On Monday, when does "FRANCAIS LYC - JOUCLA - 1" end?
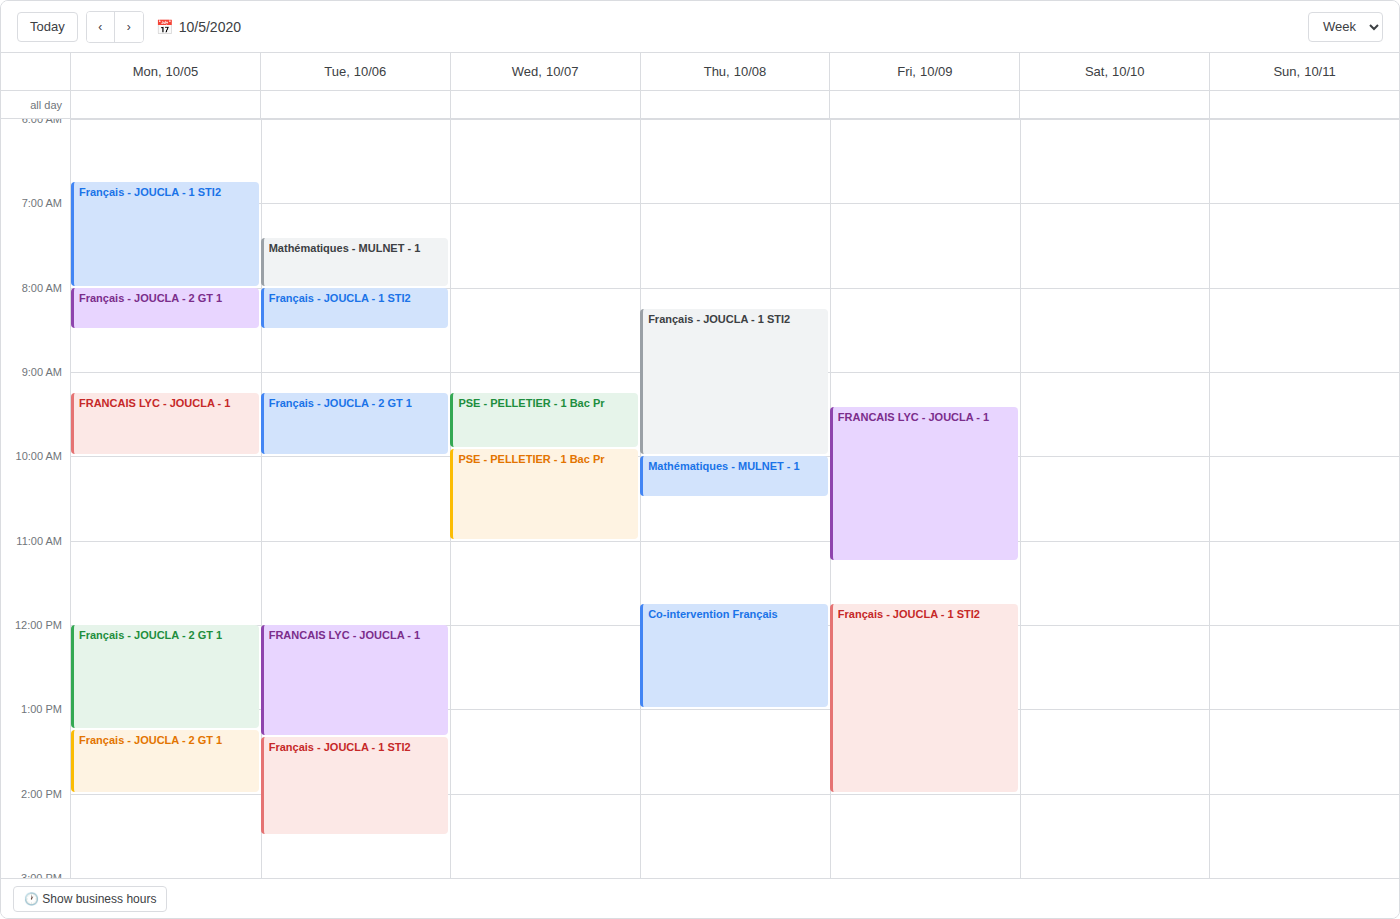
10:00 AM